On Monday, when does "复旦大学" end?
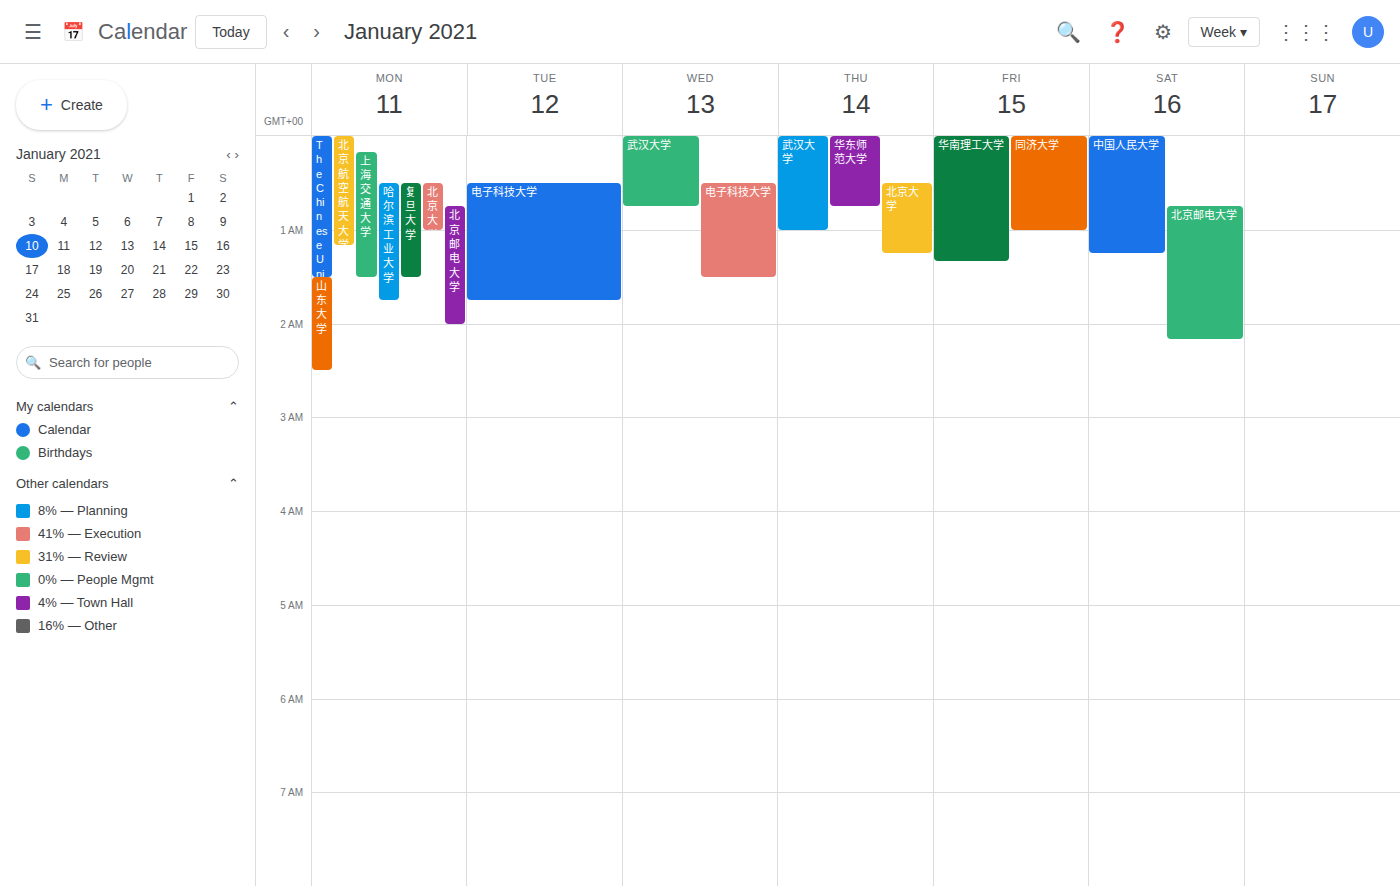
1:30 AM